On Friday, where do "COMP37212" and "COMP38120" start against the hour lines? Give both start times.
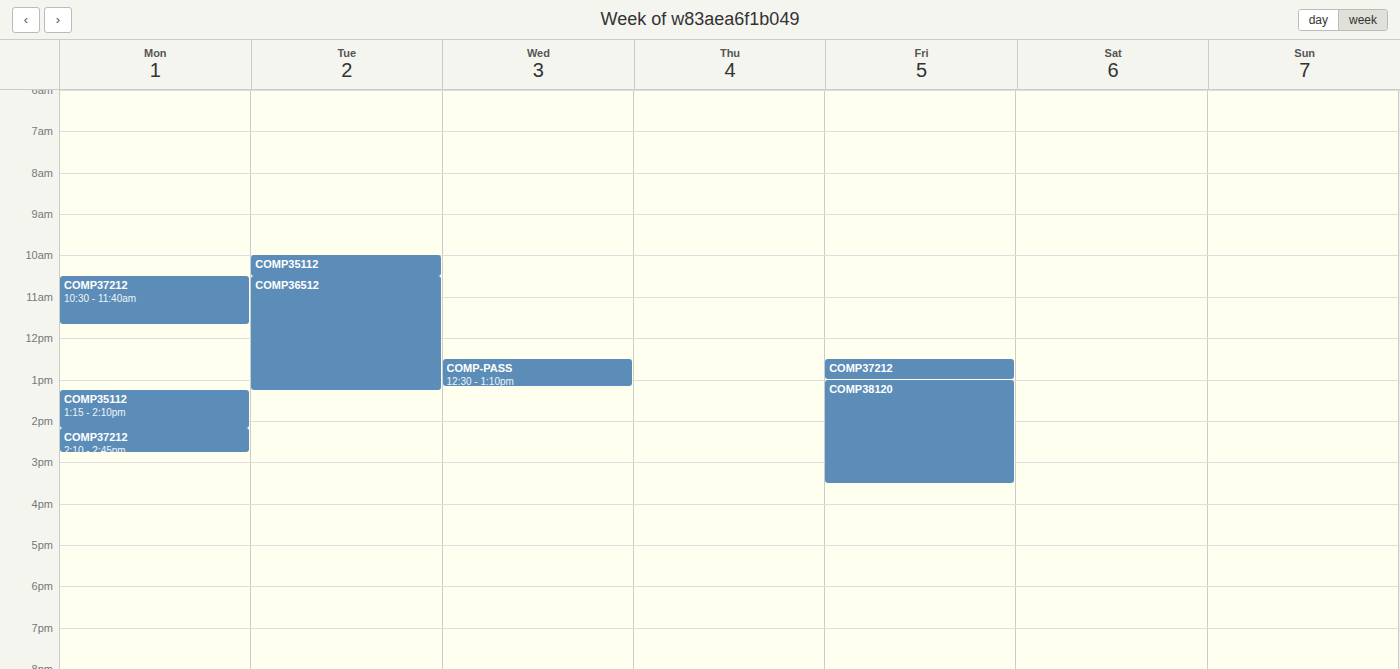
"COMP37212": 12:30, halfway between the 12:00 and 13:00 lines. "COMP38120": 13:00, exactly on the 13:00 line.